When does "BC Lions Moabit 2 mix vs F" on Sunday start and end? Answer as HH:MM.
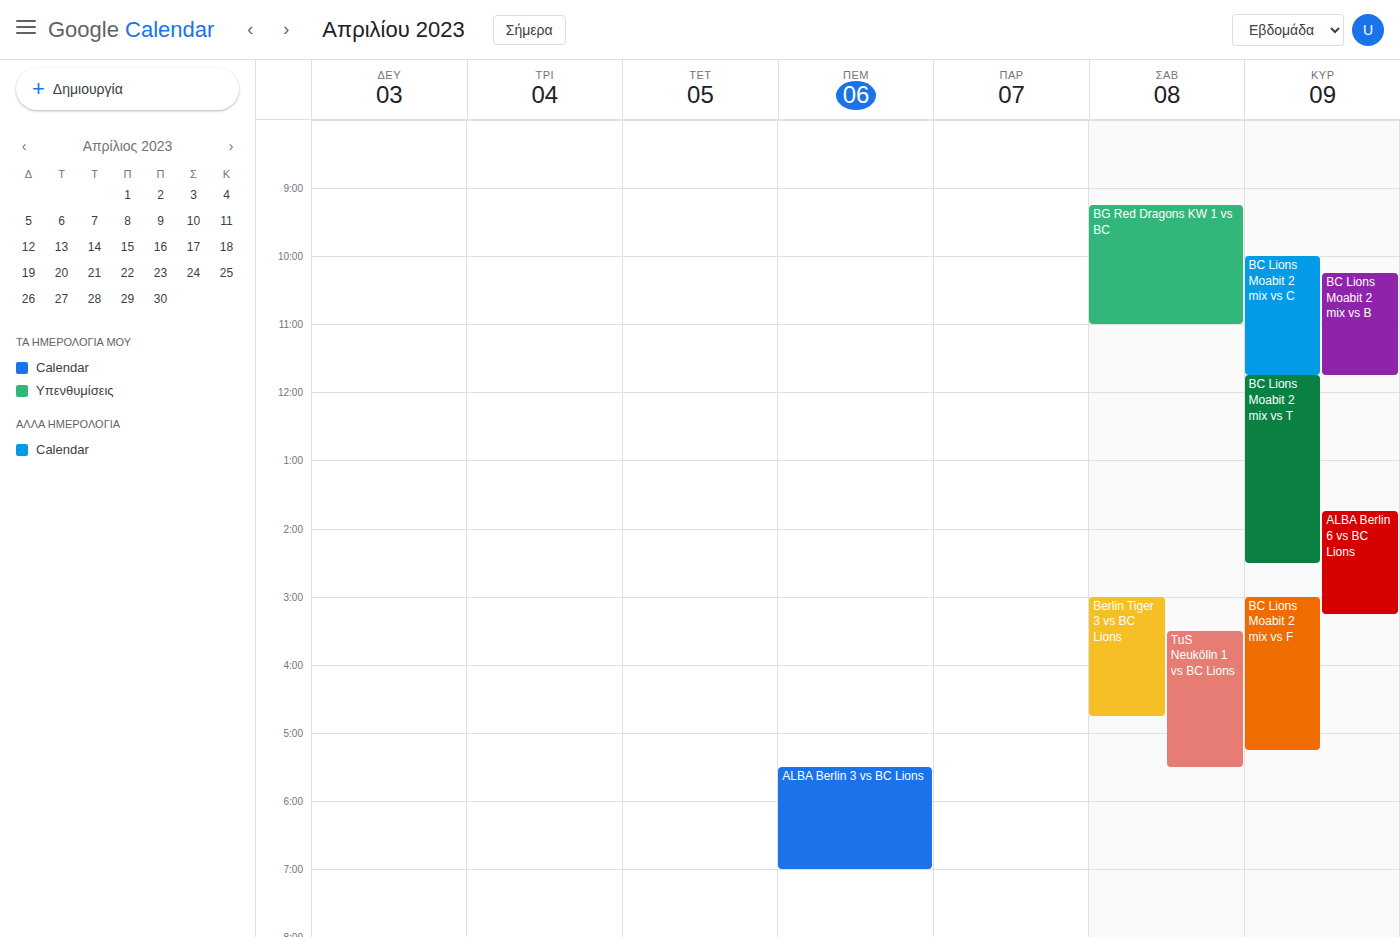
15:00 to 17:15